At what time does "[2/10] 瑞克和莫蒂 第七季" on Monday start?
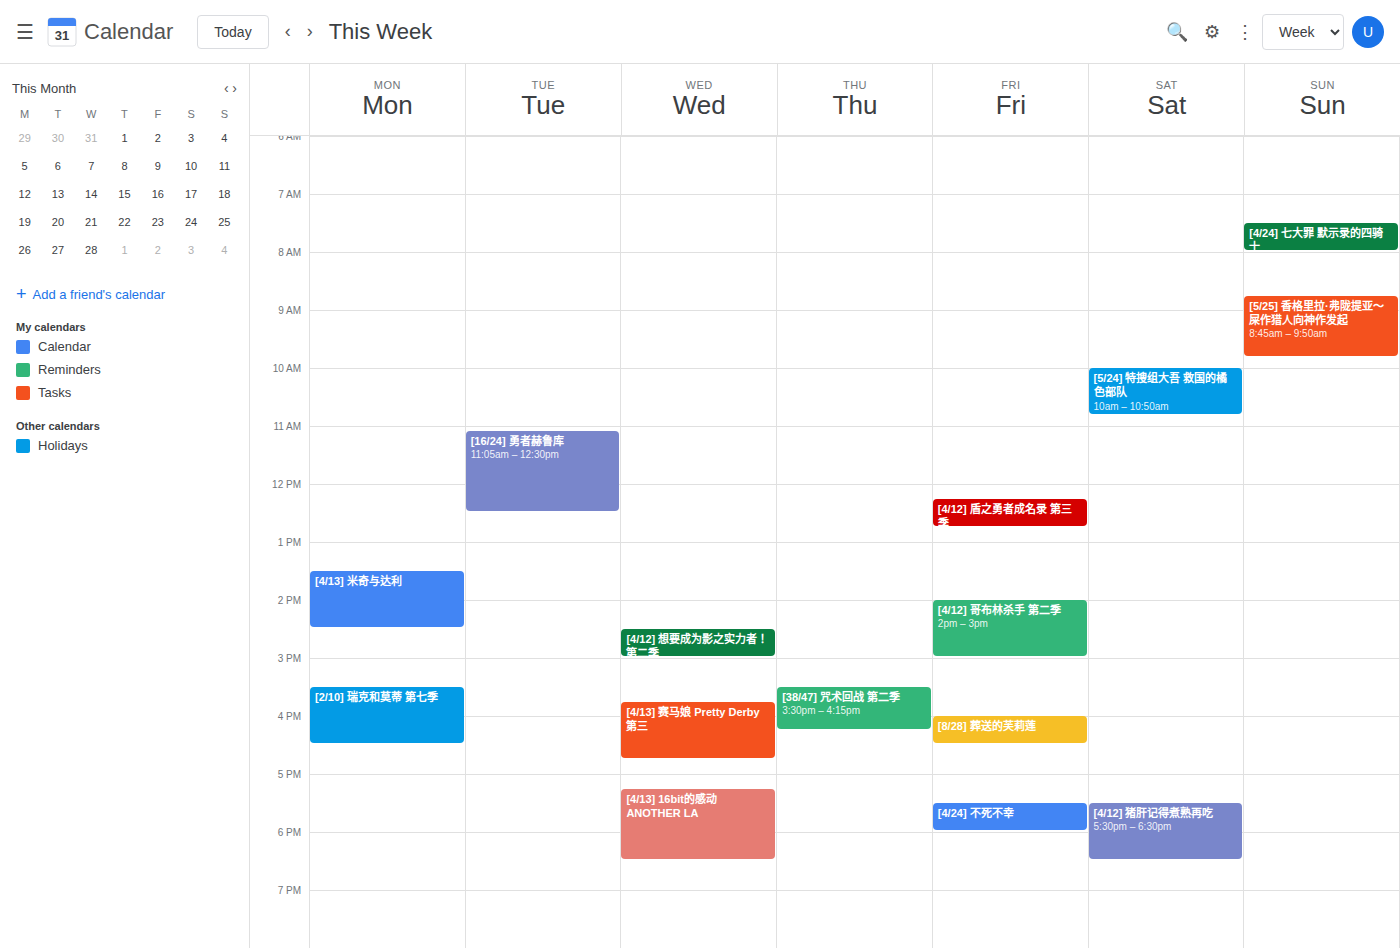
3:30 PM